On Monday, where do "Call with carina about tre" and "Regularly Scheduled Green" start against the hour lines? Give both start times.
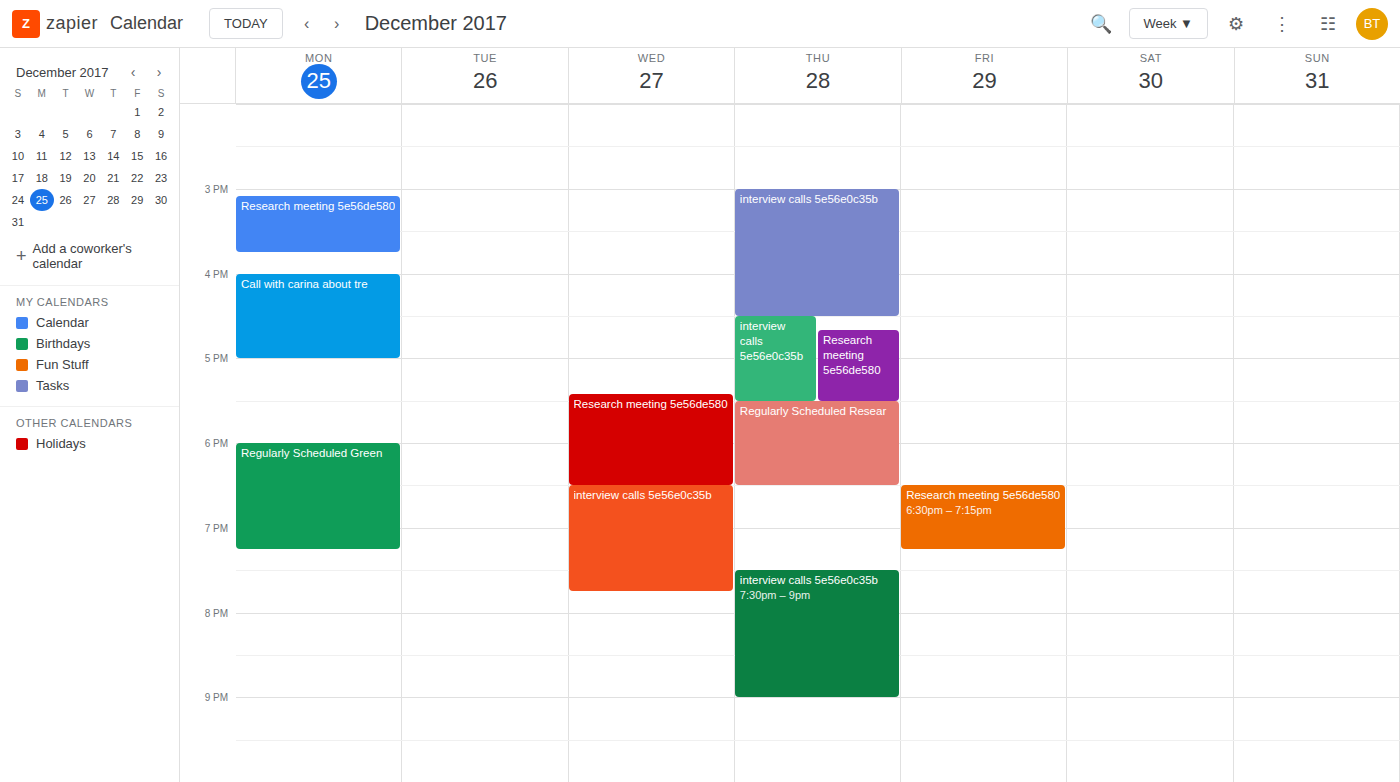
"Call with carina about tre": 4:00 PM, exactly on the 4 PM line. "Regularly Scheduled Green": 6:00 PM, exactly on the 6 PM line.